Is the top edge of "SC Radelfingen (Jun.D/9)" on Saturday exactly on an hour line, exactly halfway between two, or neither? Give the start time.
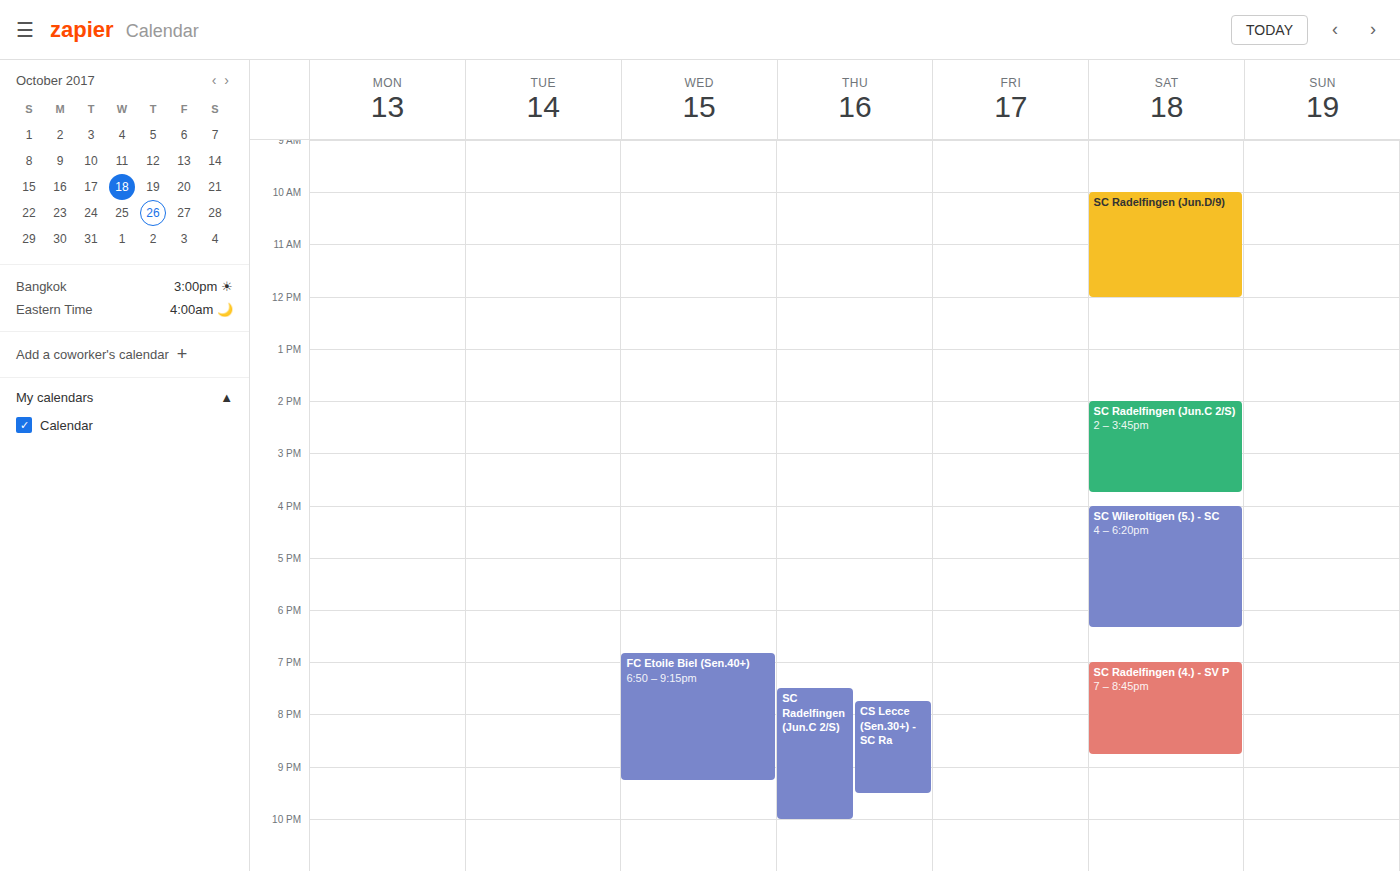
10:00 AM -- exactly on the 10 AM line.